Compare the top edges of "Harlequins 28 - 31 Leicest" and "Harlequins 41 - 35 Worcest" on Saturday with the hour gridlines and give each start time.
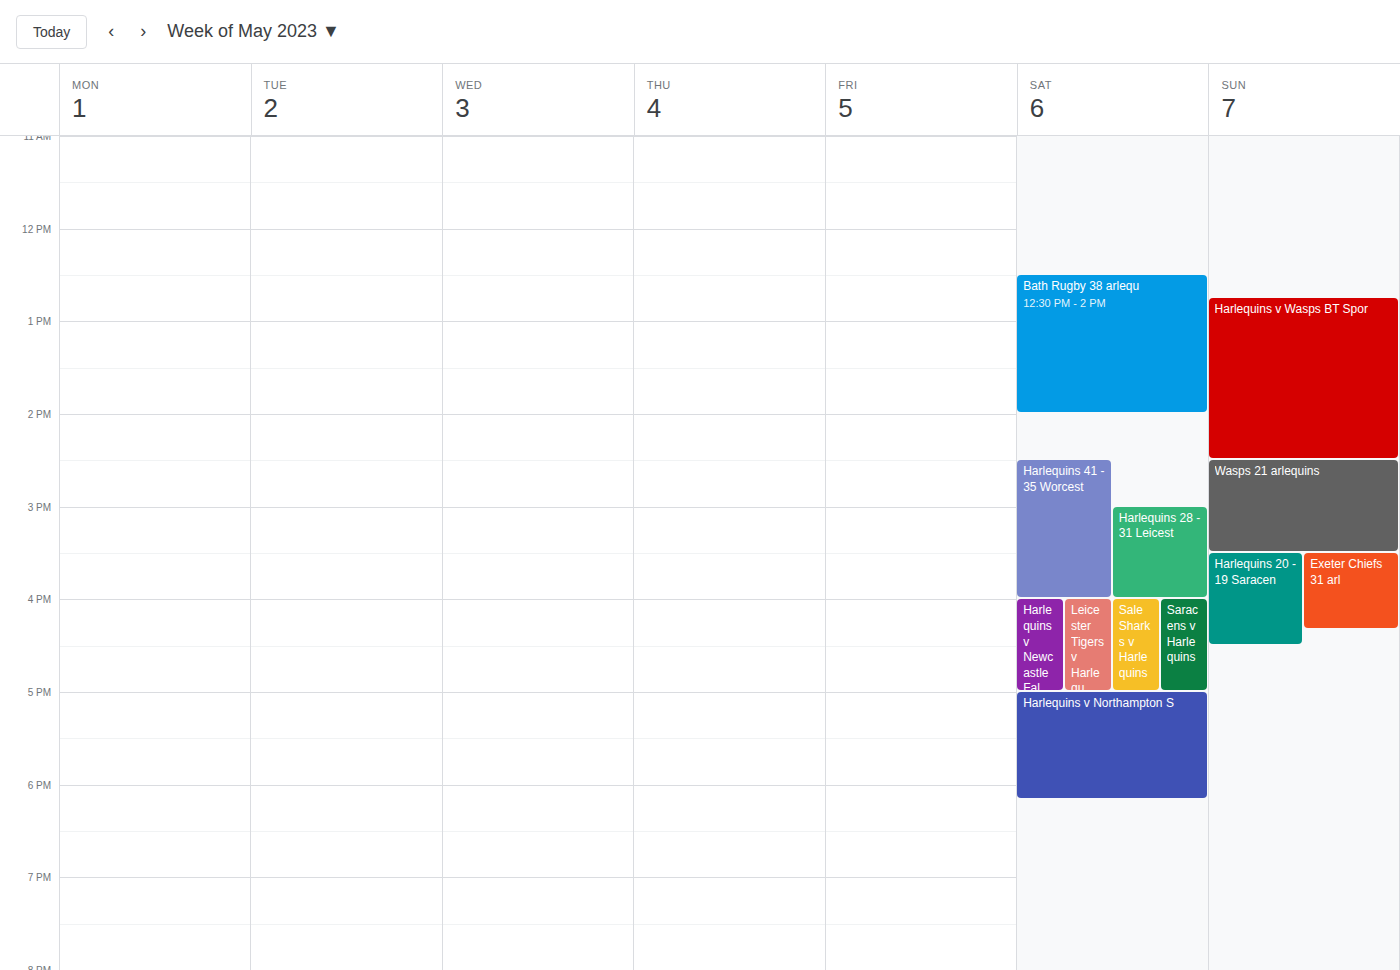
"Harlequins 28 - 31 Leicest": 3:00 PM, exactly on the 3 PM line. "Harlequins 41 - 35 Worcest": 2:30 PM, halfway between the 2 PM and 3 PM lines.